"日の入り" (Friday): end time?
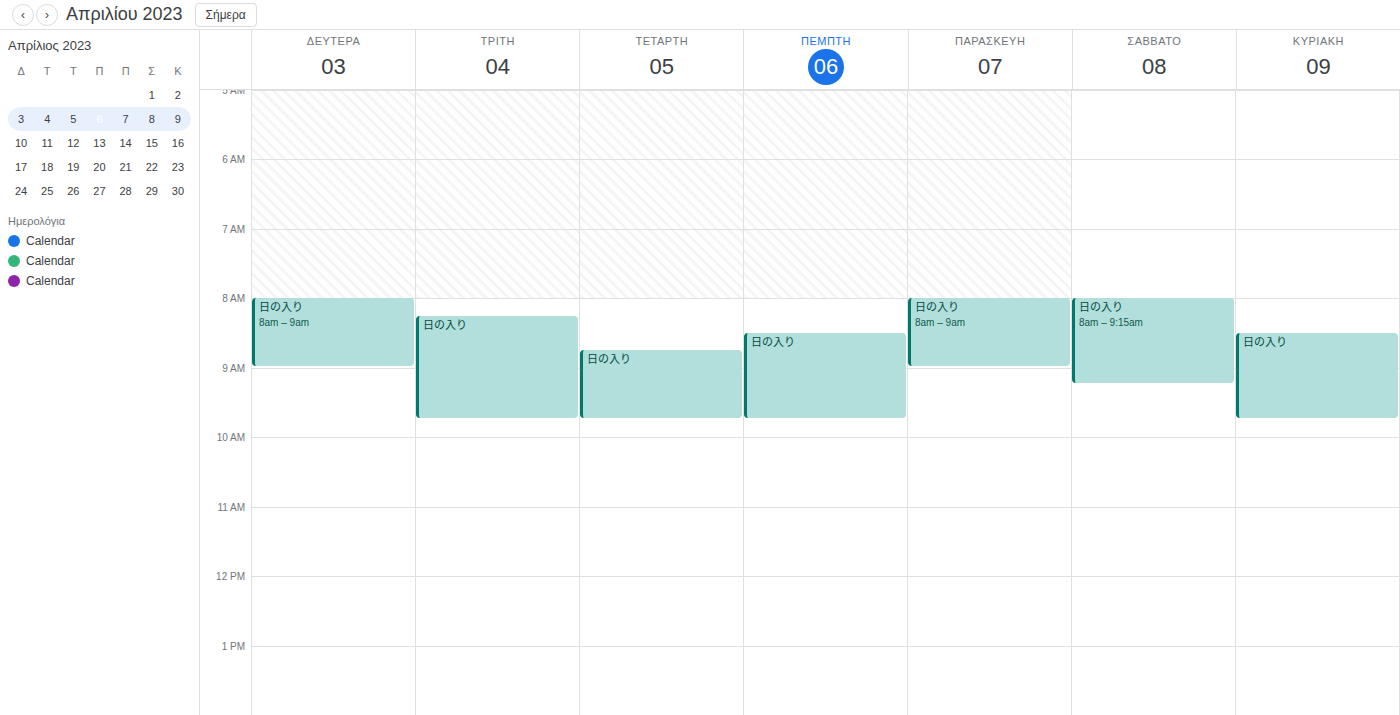
09:00